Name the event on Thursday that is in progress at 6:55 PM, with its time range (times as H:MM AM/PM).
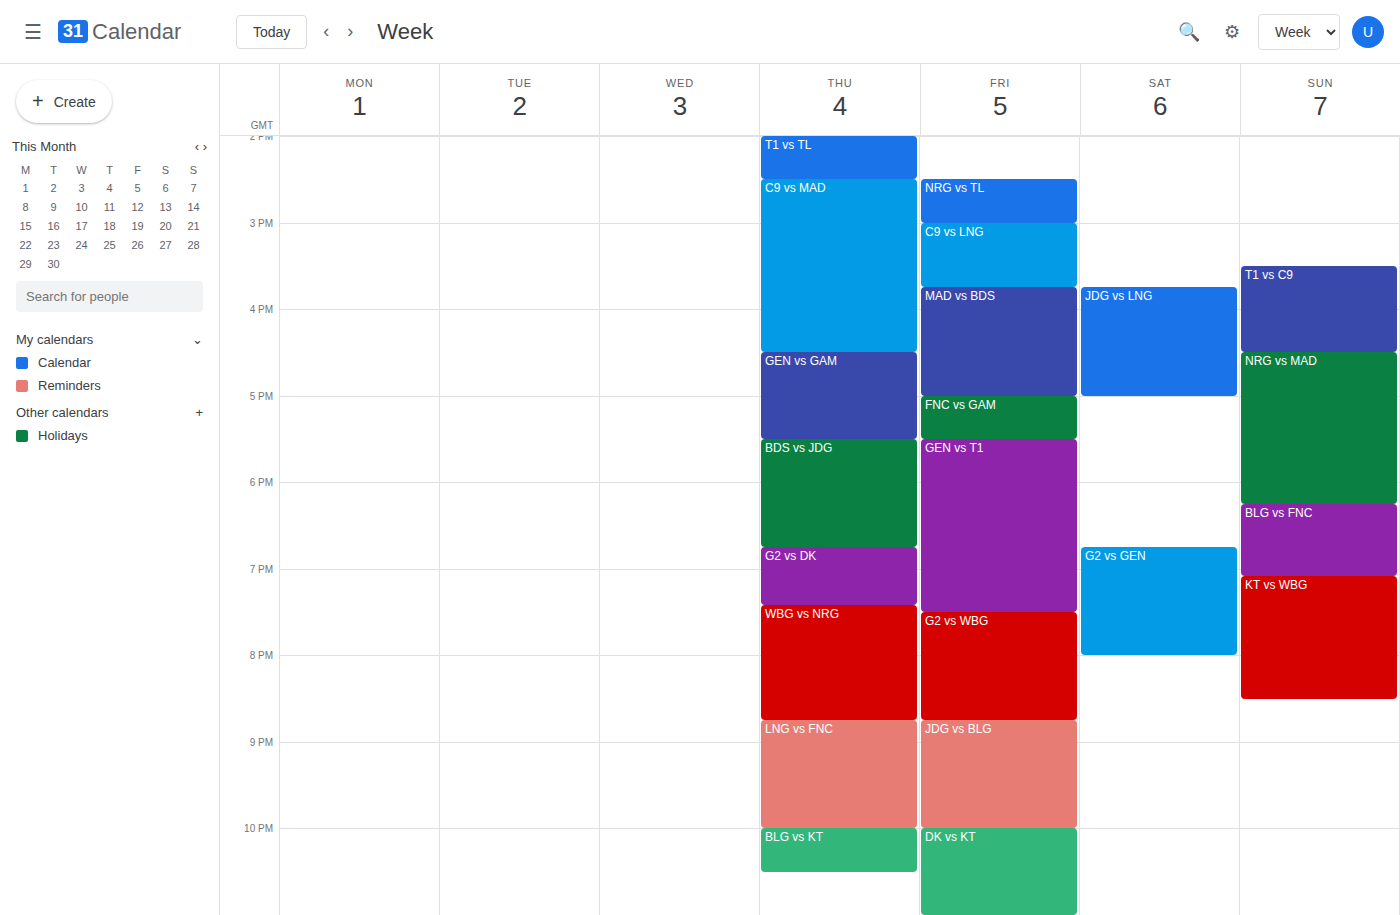
"G2 vs DK", 6:45 PM to 7:25 PM